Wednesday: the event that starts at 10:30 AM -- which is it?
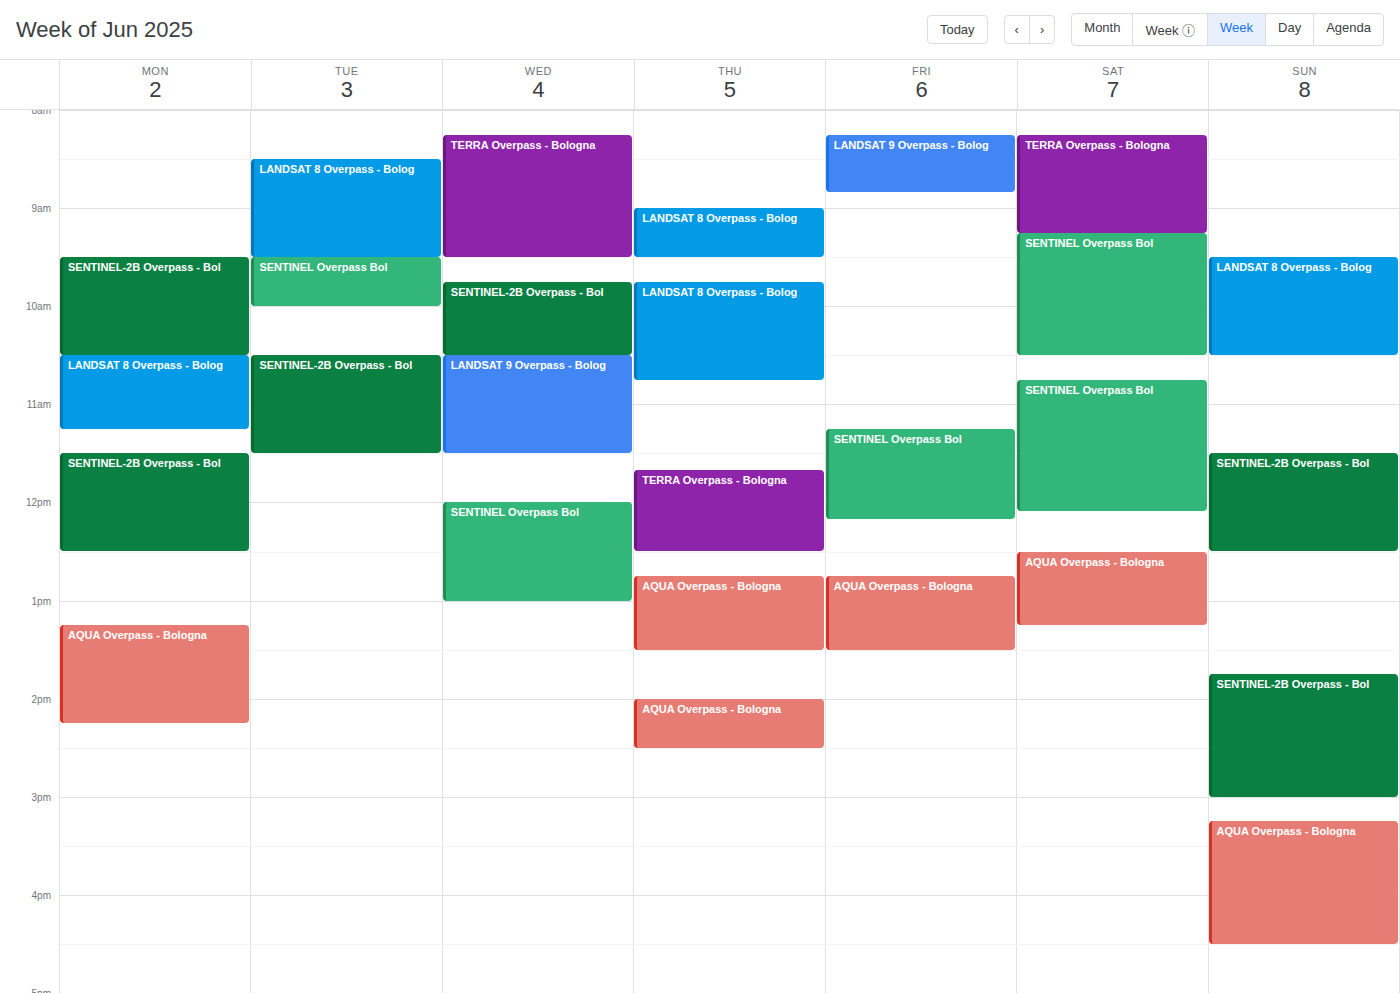
"LANDSAT 9 Overpass - Bolog"